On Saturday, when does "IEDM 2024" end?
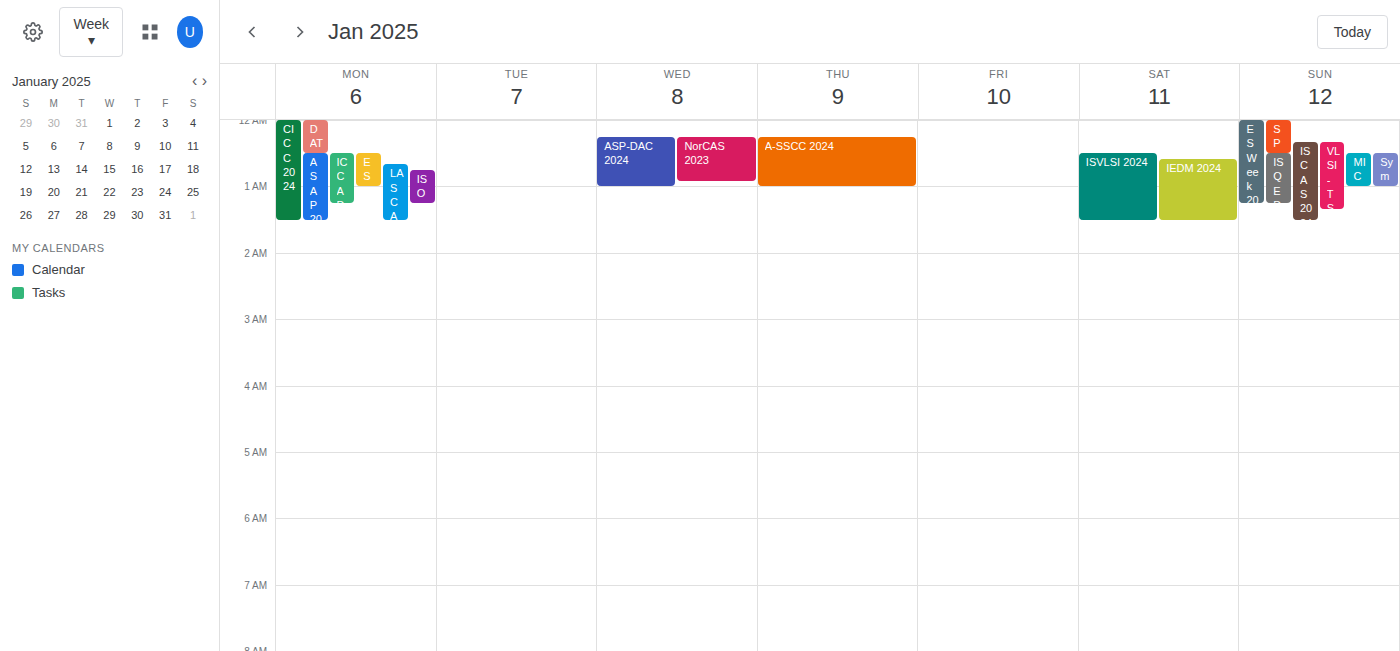
01:30